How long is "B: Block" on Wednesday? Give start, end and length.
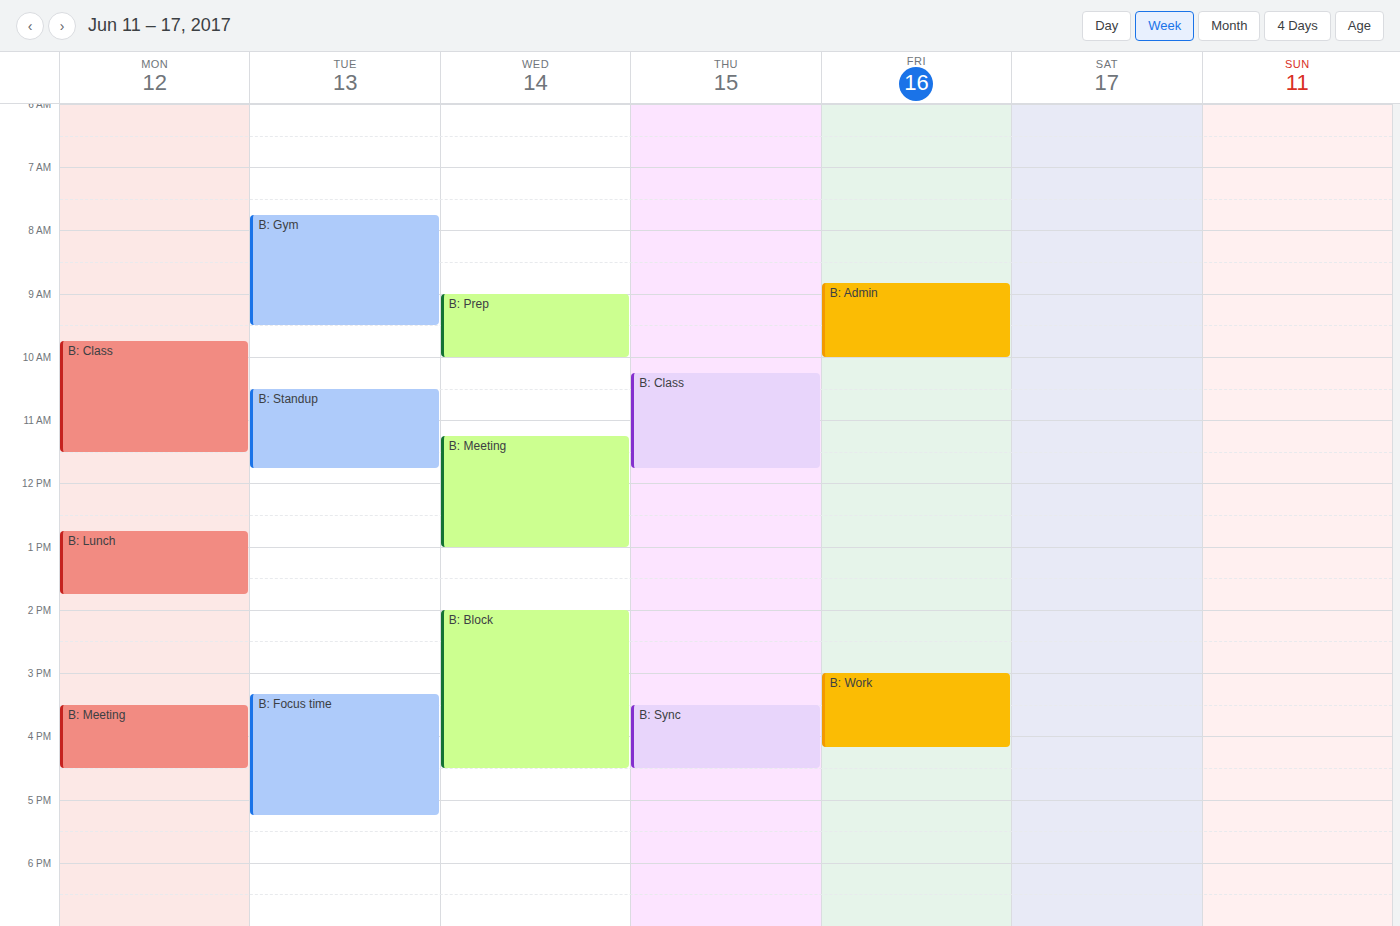
2:00 PM to 4:30 PM, 2 hours 30 minutes